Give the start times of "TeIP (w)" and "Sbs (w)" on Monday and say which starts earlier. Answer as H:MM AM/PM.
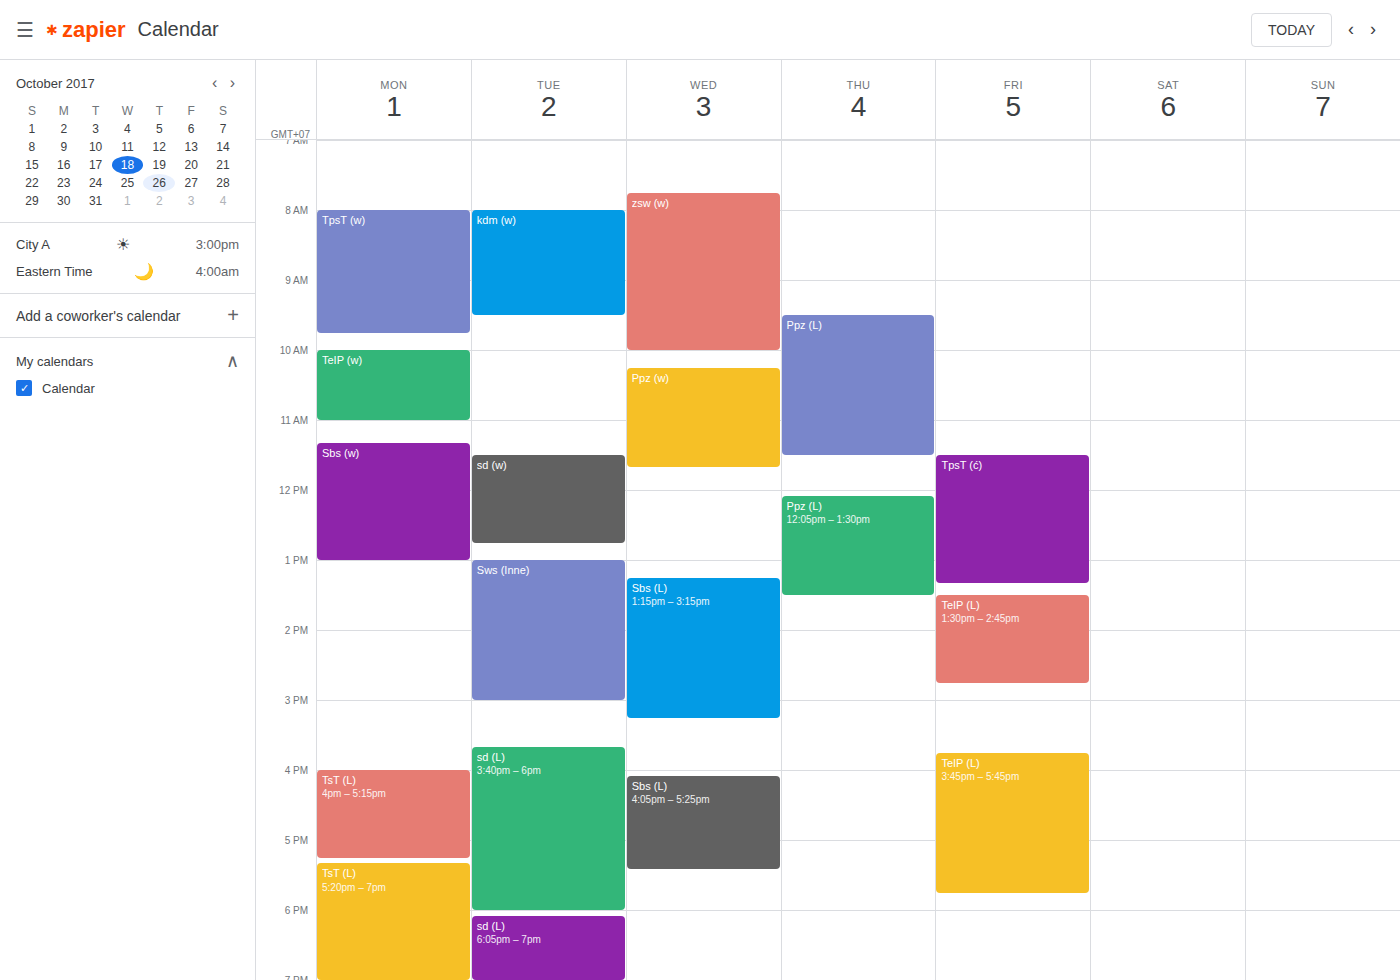
"TeIP (w)" 10:00 AM; "Sbs (w)" 11:20 AM.